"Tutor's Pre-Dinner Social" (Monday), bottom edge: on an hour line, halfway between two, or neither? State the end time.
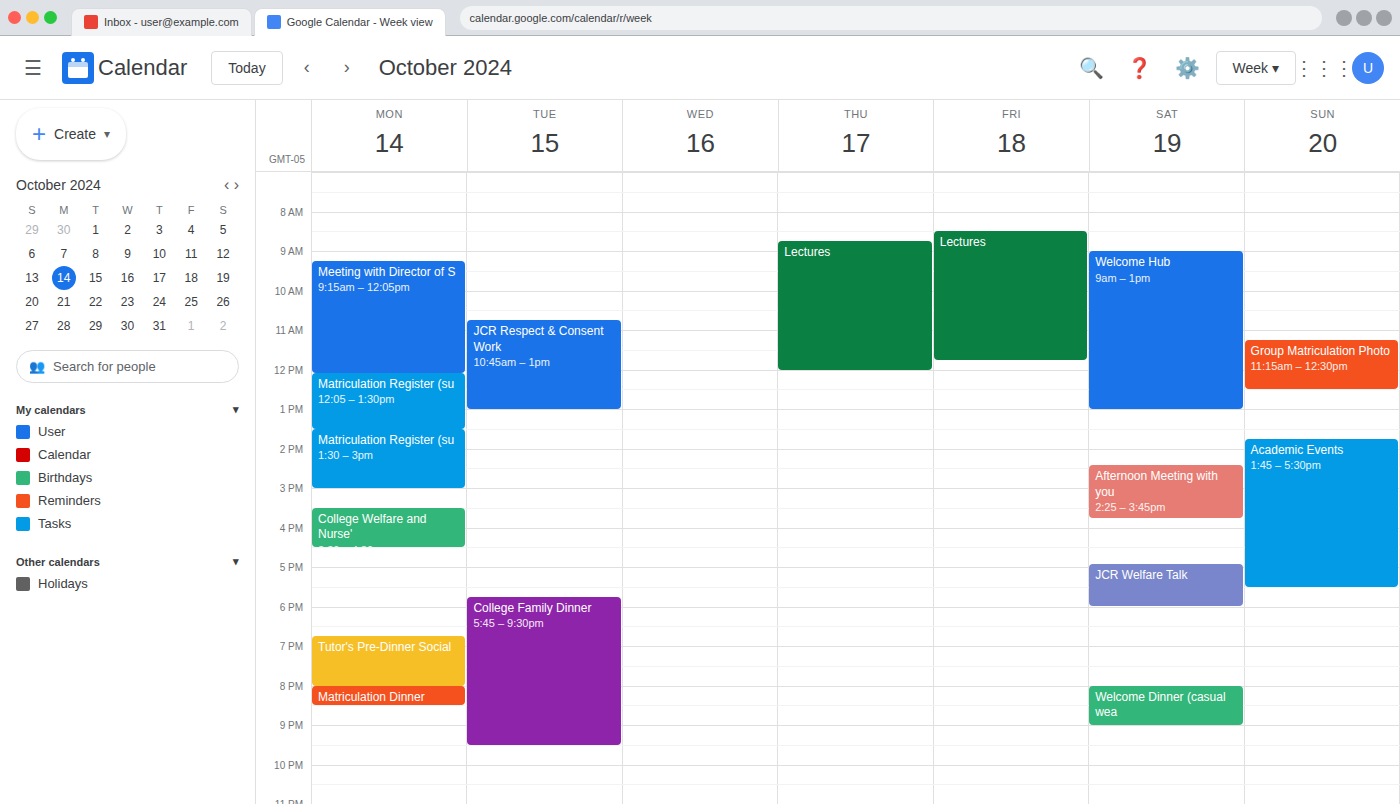
8:00 PM -- exactly on the 8 PM line.